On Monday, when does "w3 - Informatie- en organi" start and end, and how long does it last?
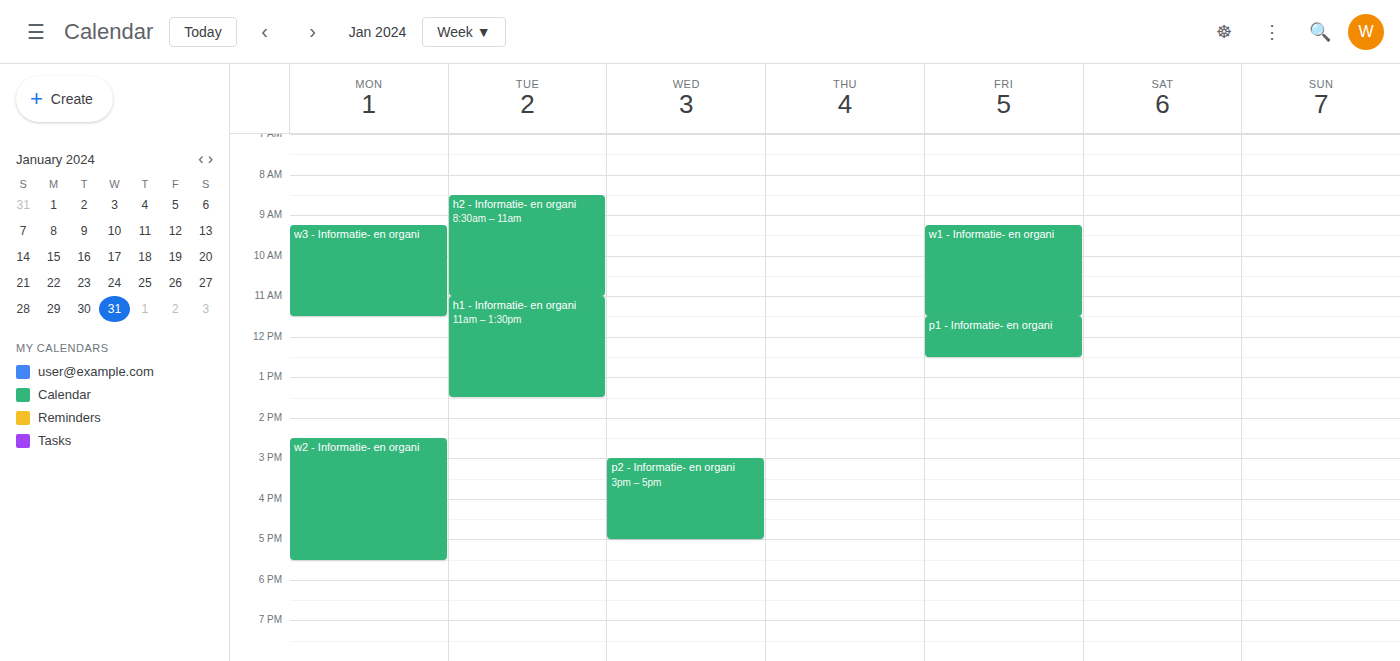
09:15 to 11:30, 2 hours 15 minutes